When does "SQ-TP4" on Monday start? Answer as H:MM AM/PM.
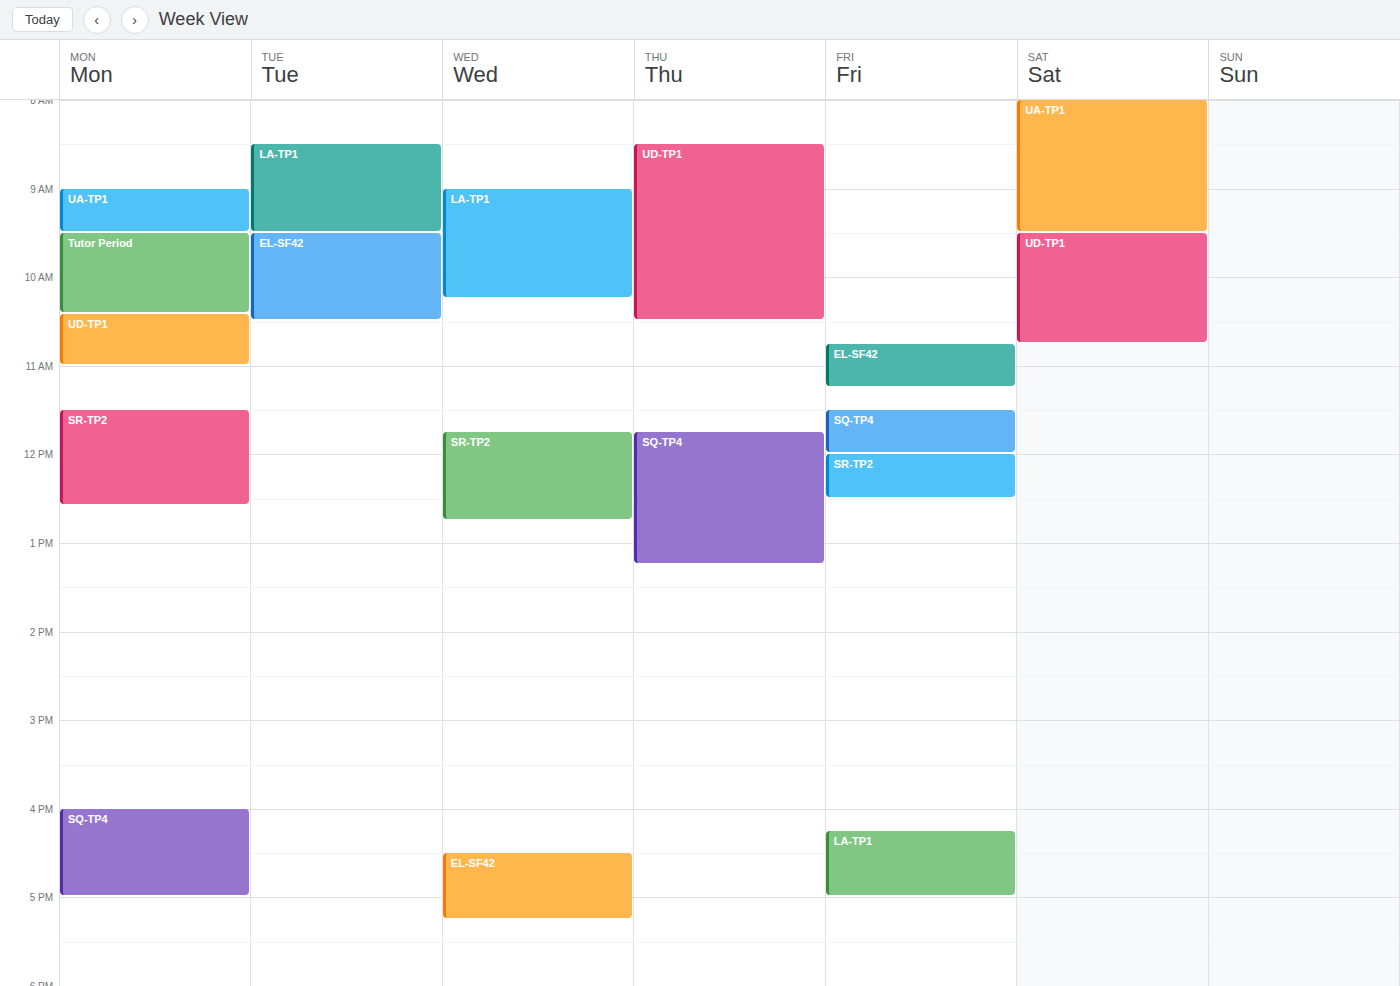
4:00 PM